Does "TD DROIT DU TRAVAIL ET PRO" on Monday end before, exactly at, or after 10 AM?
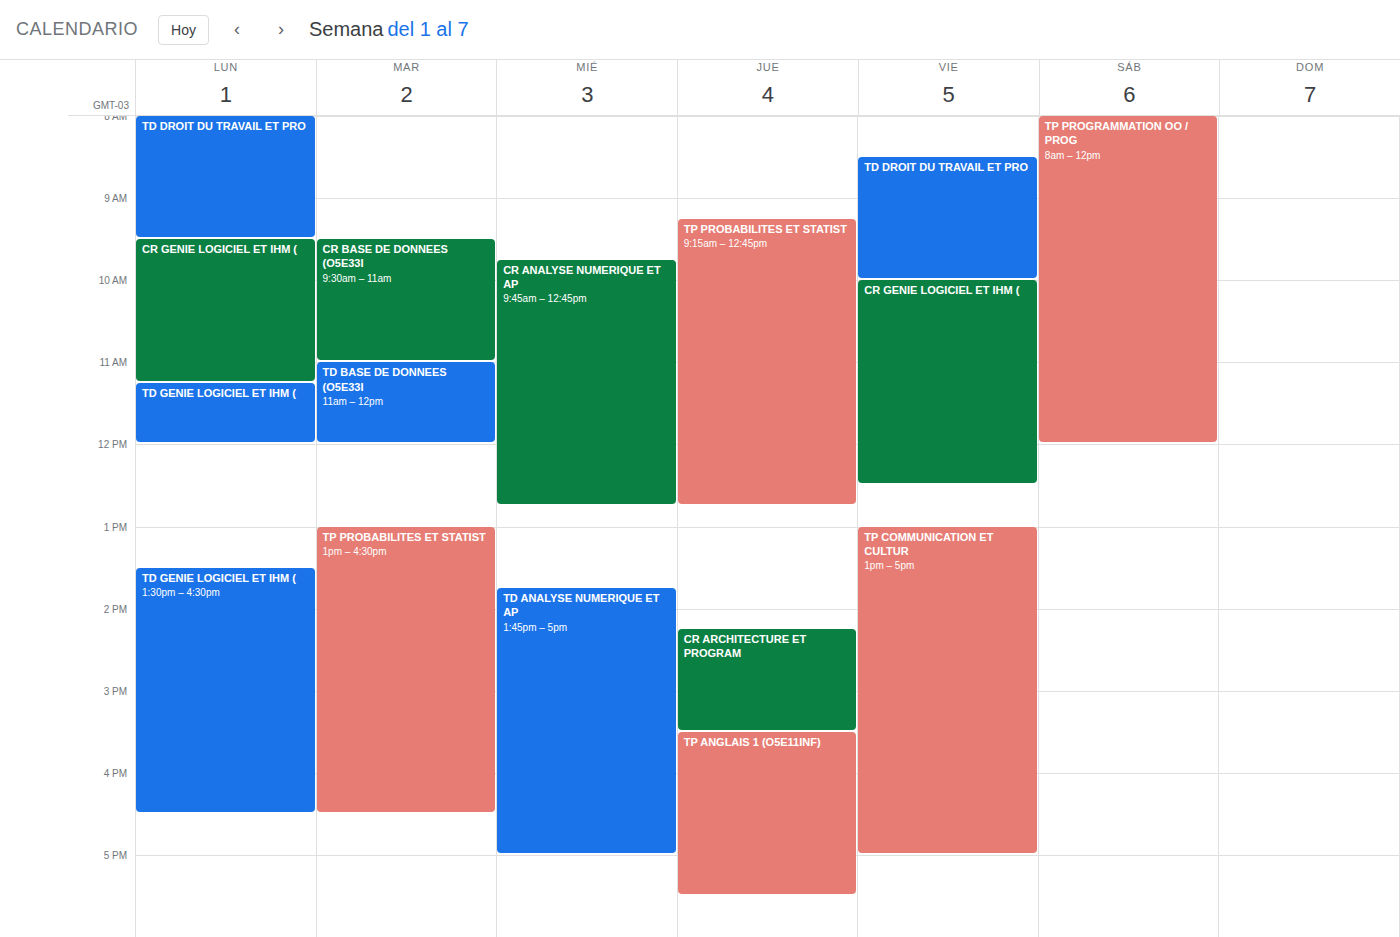
9:30 AM -- before 10 AM, 30 minutes above the 10 AM line.